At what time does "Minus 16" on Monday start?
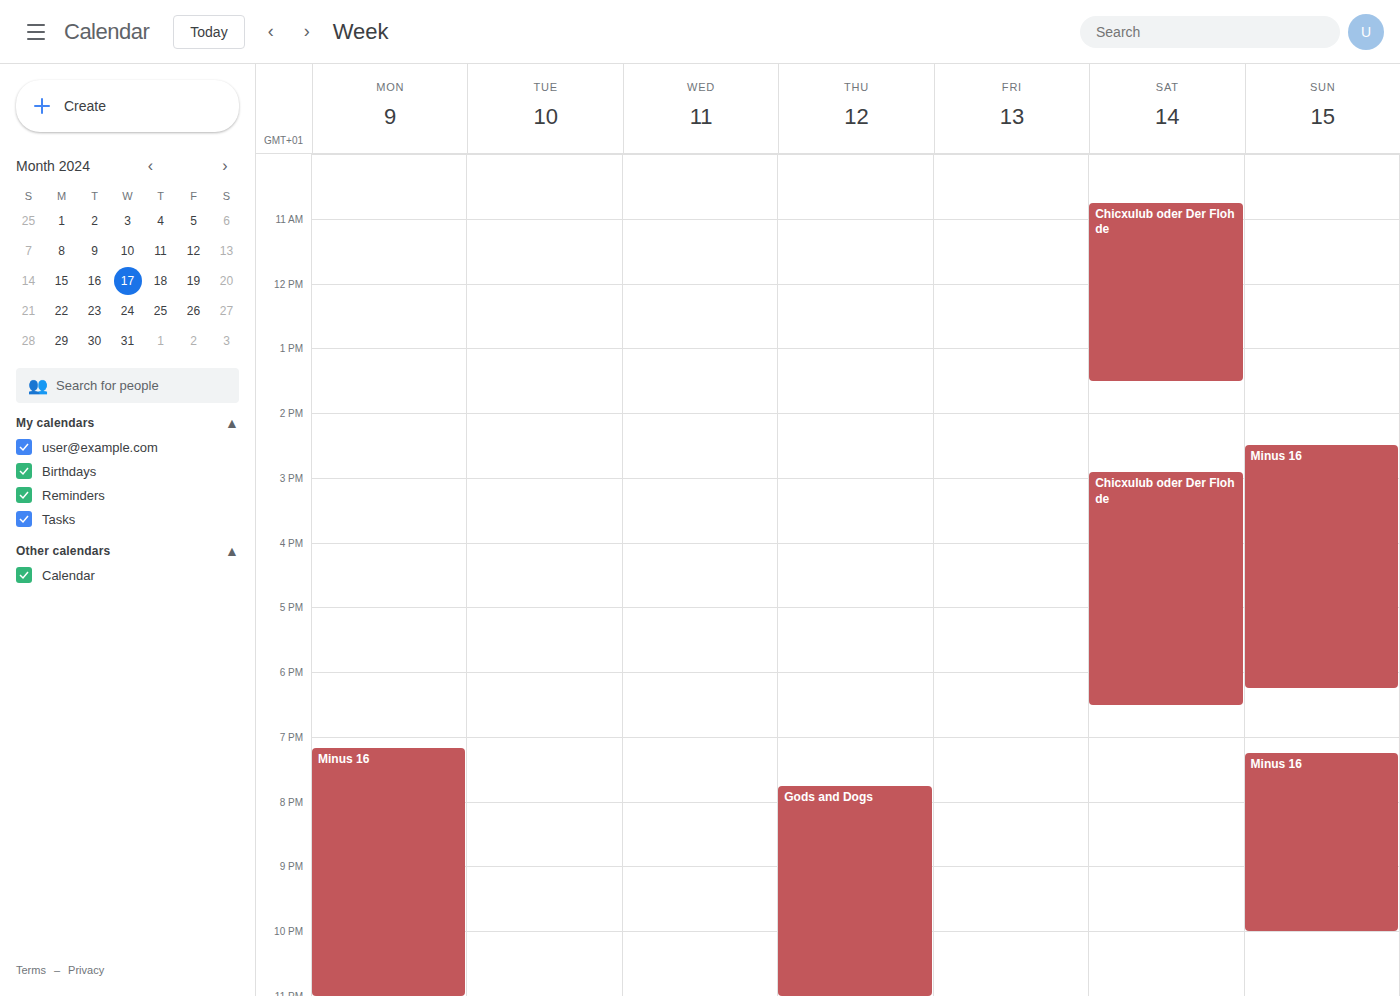
7:10 PM